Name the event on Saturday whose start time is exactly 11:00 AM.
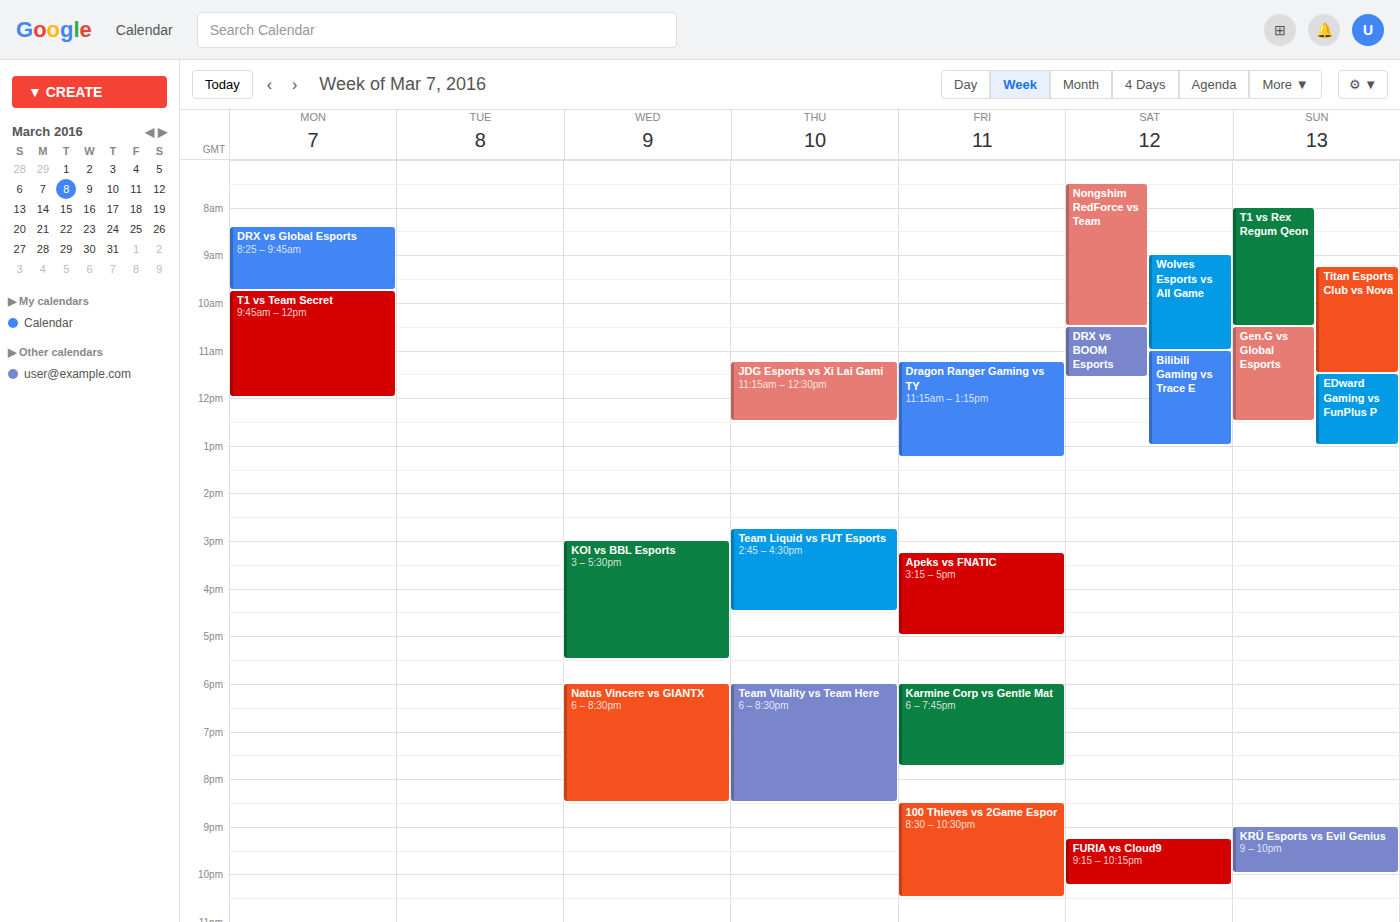
"Bilibili Gaming vs Trace E"